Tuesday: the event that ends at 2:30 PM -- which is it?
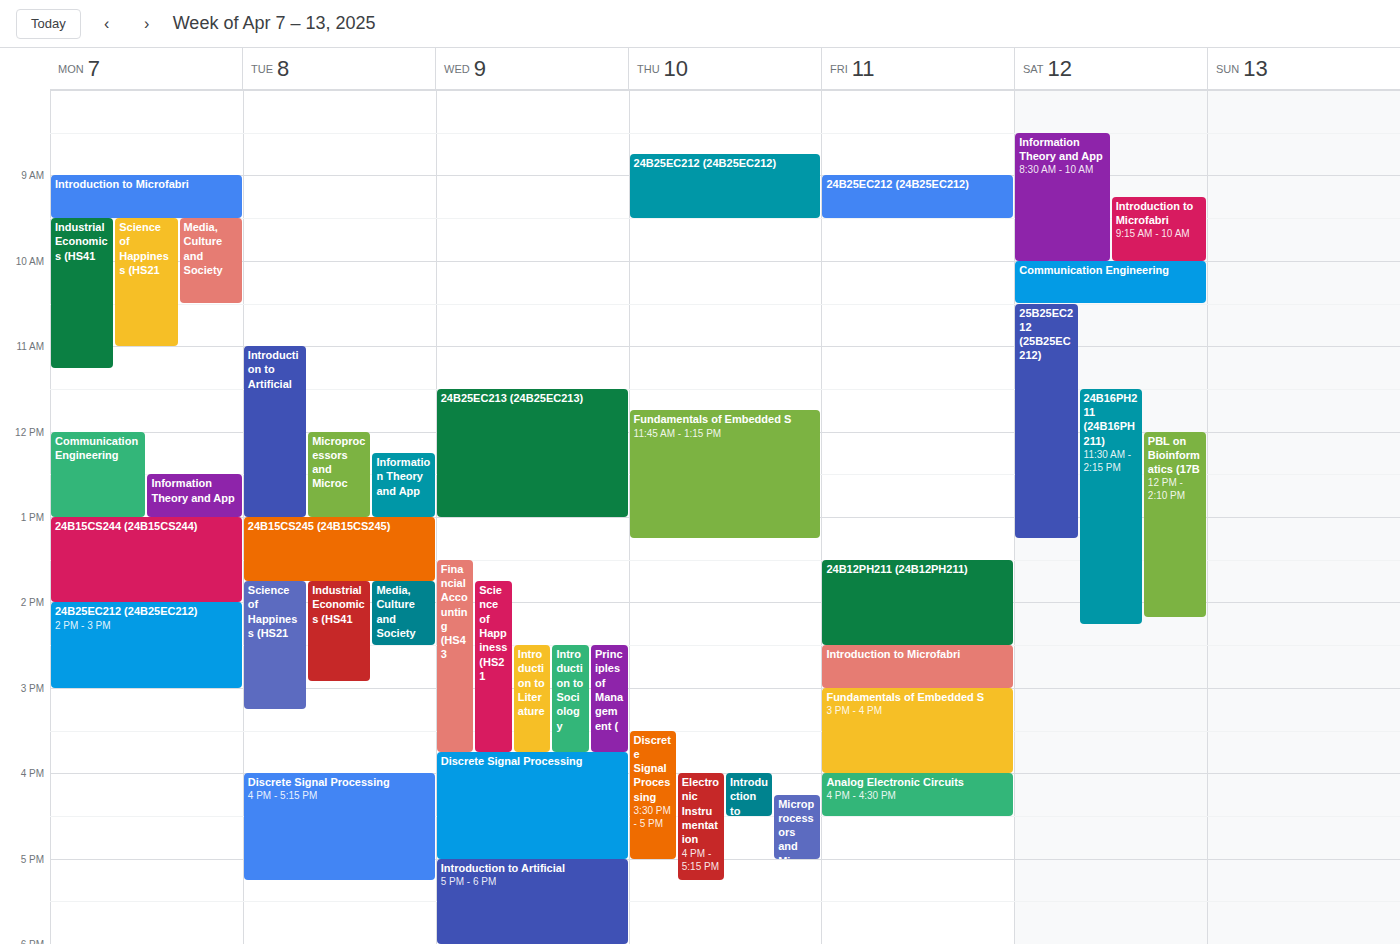
"Media, Culture and Society"